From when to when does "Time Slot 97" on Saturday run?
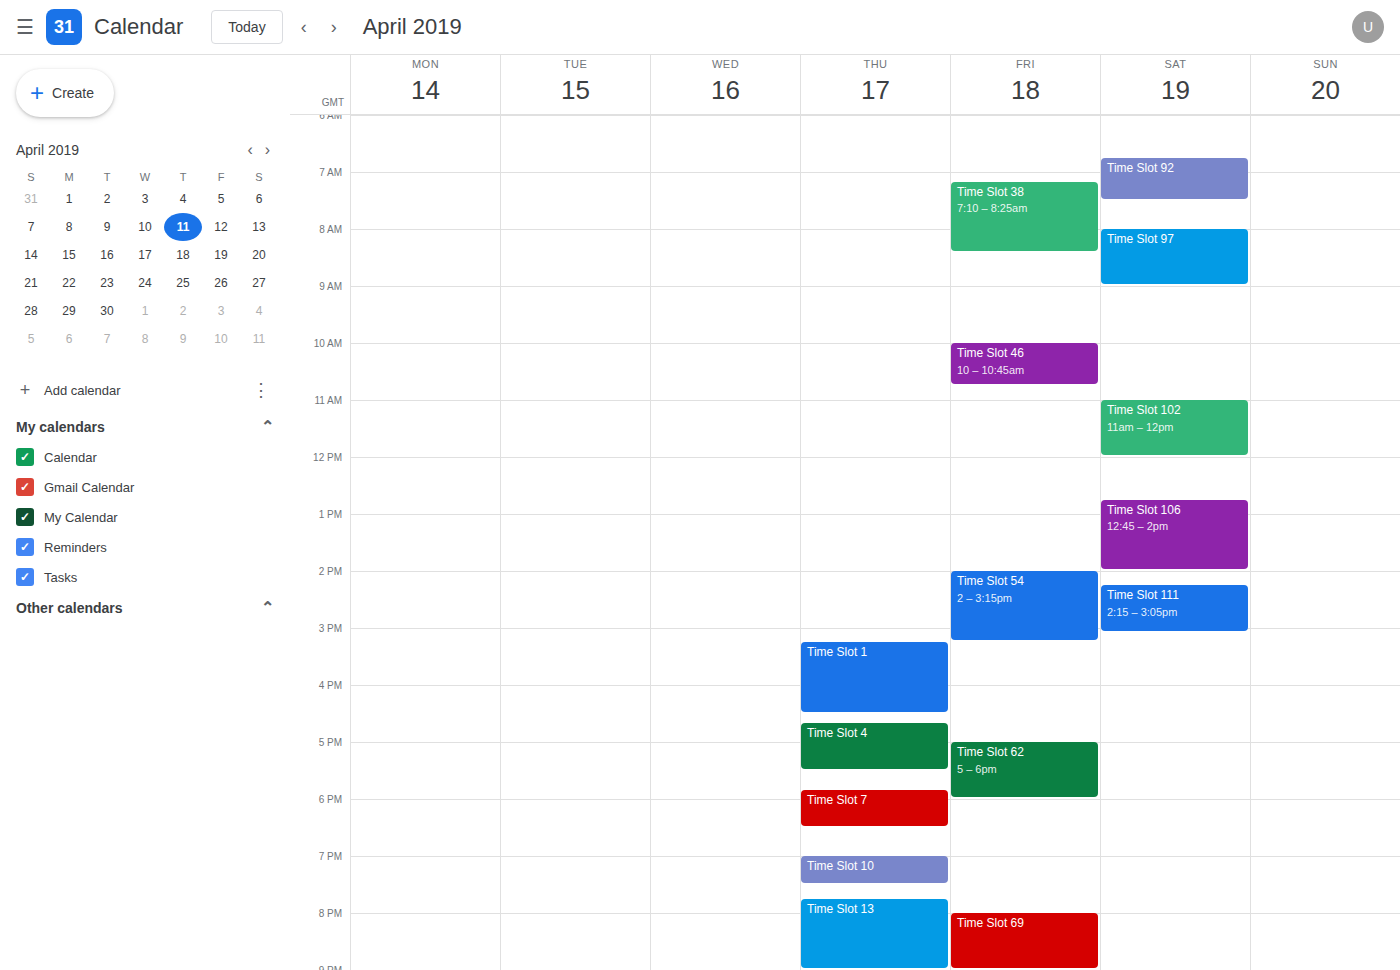
8:00 AM to 9:00 AM